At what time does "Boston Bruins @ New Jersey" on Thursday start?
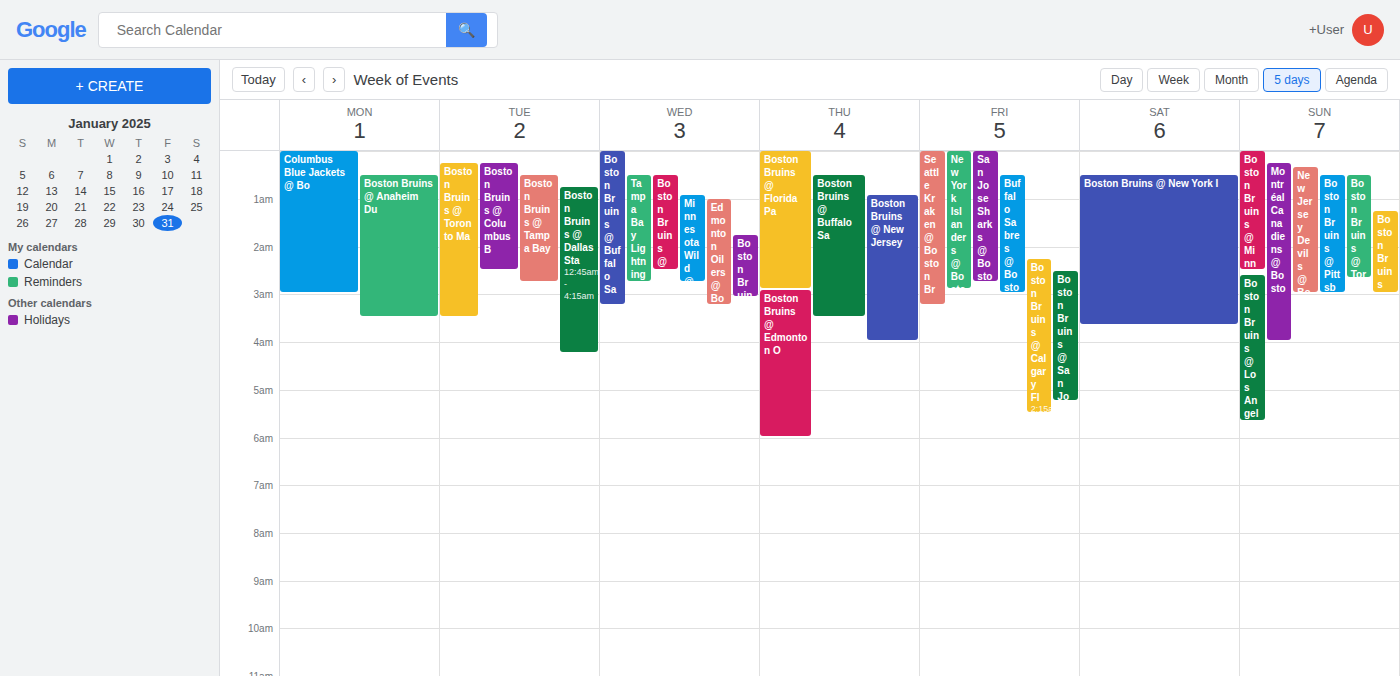
12:55 AM